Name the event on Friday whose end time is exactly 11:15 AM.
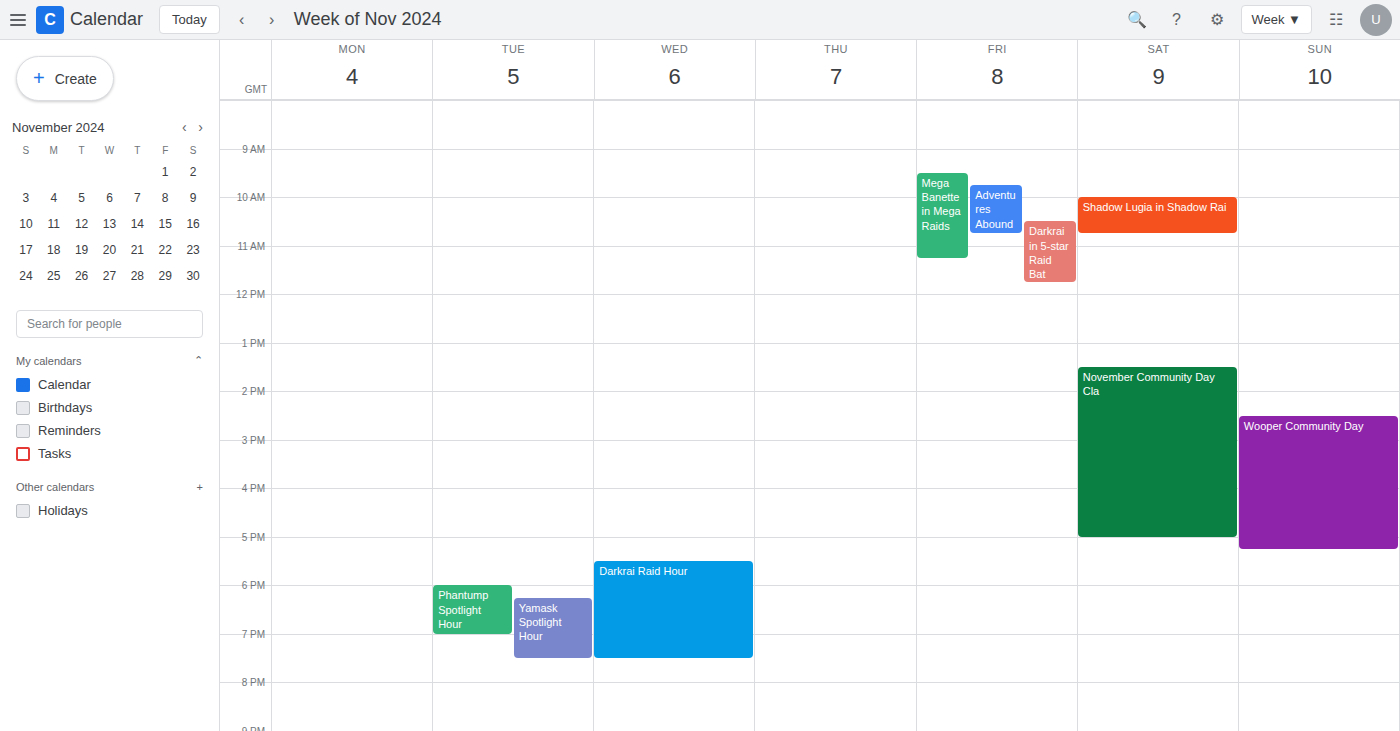
"Mega Banette in Mega Raids"